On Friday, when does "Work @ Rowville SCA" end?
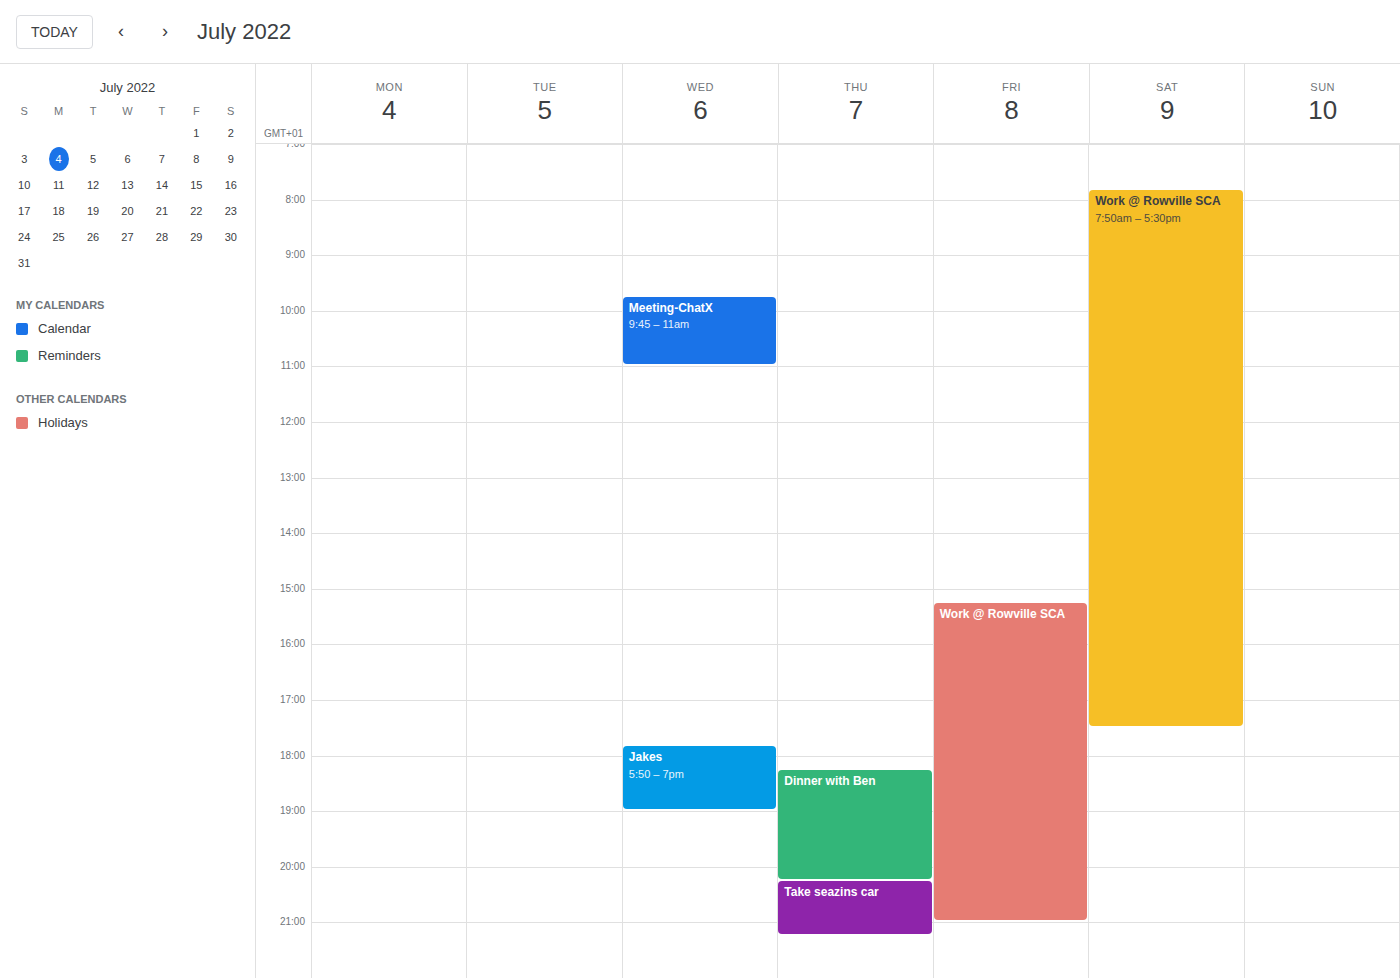
9:00 PM